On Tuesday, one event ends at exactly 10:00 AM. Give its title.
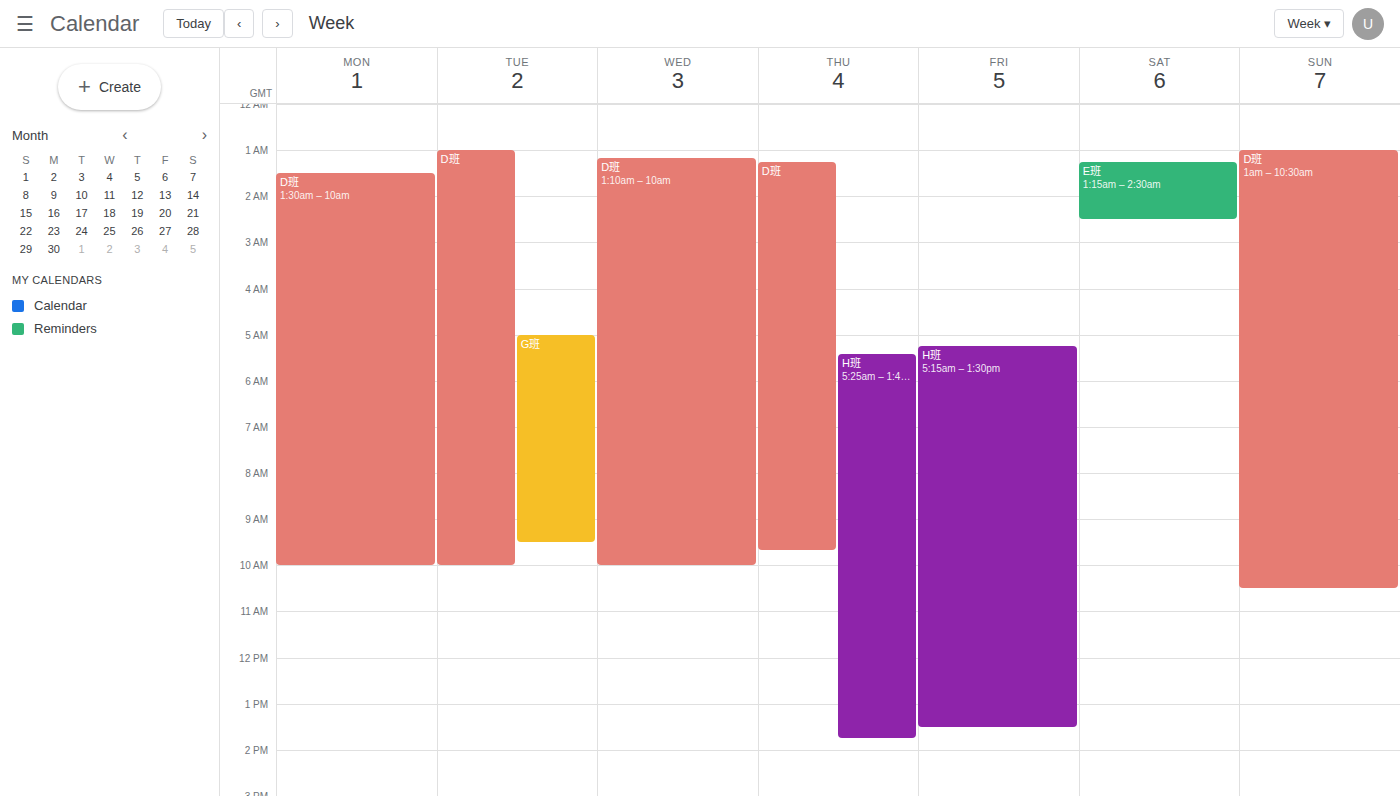
"D班"